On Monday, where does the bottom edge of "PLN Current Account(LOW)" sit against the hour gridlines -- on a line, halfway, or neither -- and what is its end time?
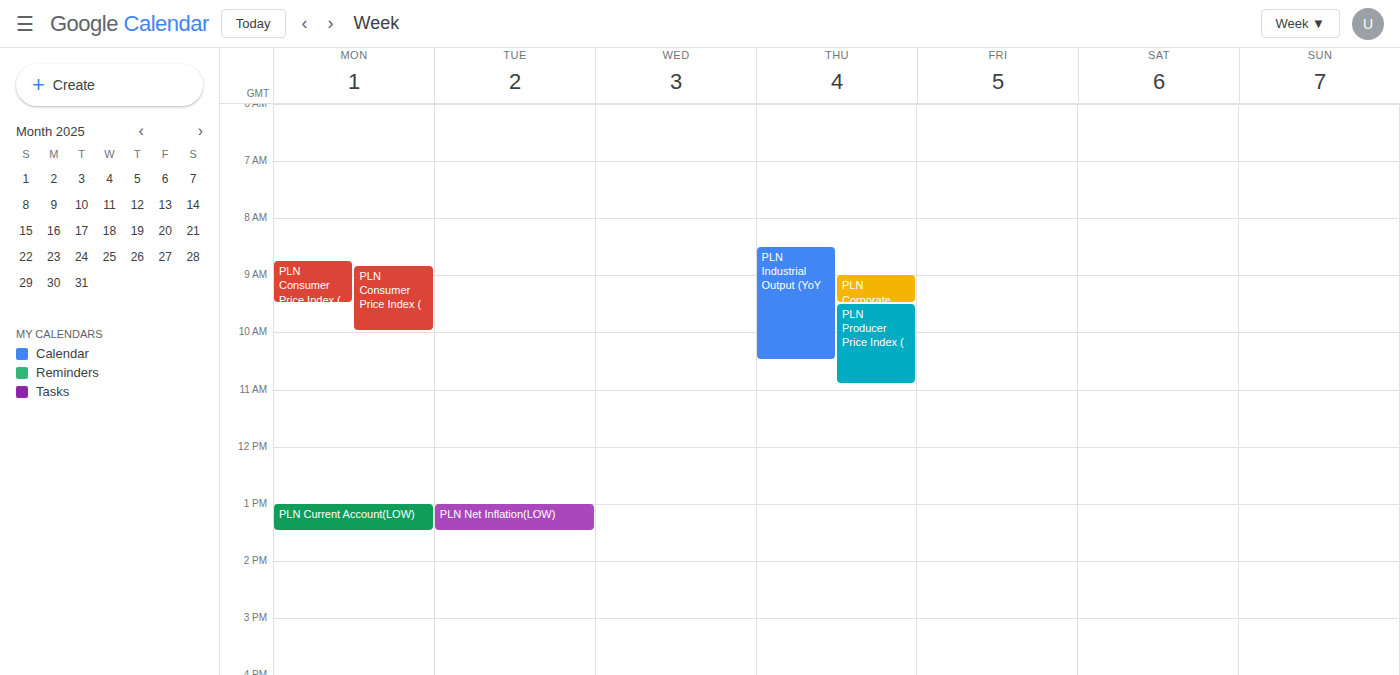
1:30 PM -- halfway between the 1 PM and 2 PM lines.